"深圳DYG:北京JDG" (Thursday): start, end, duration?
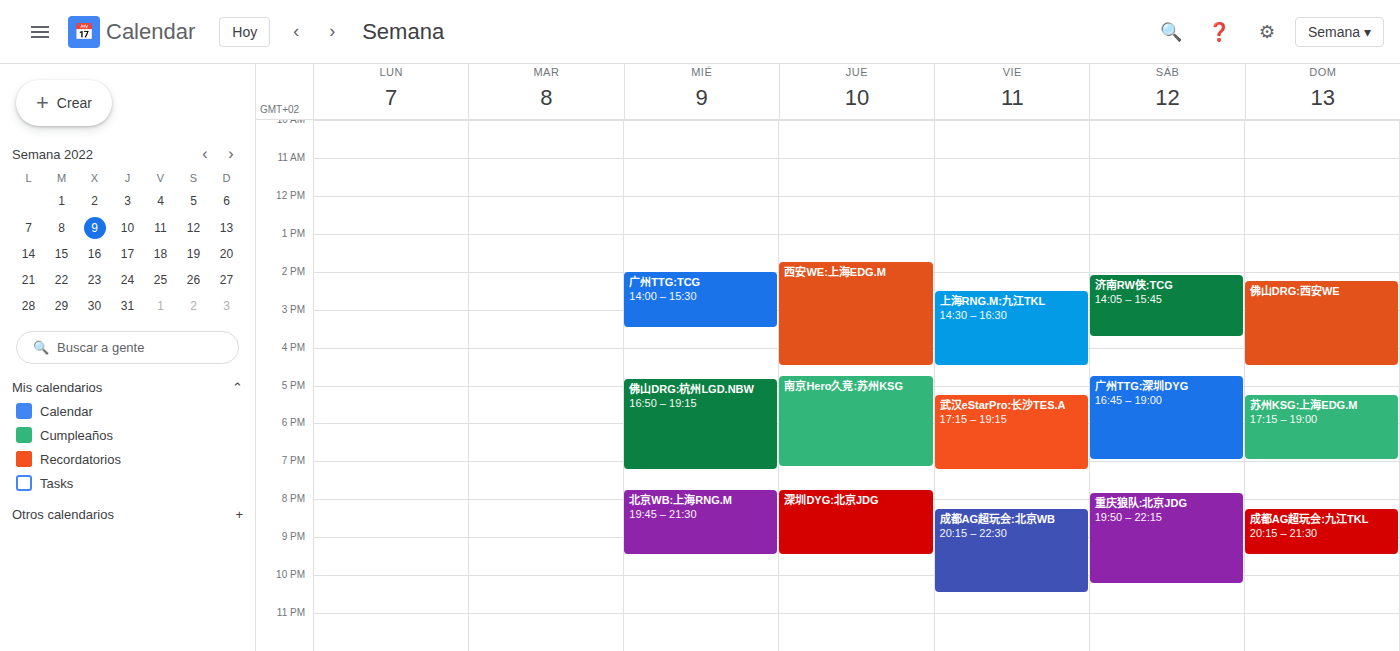
7:45 PM to 9:30 PM, 1 hour 45 minutes